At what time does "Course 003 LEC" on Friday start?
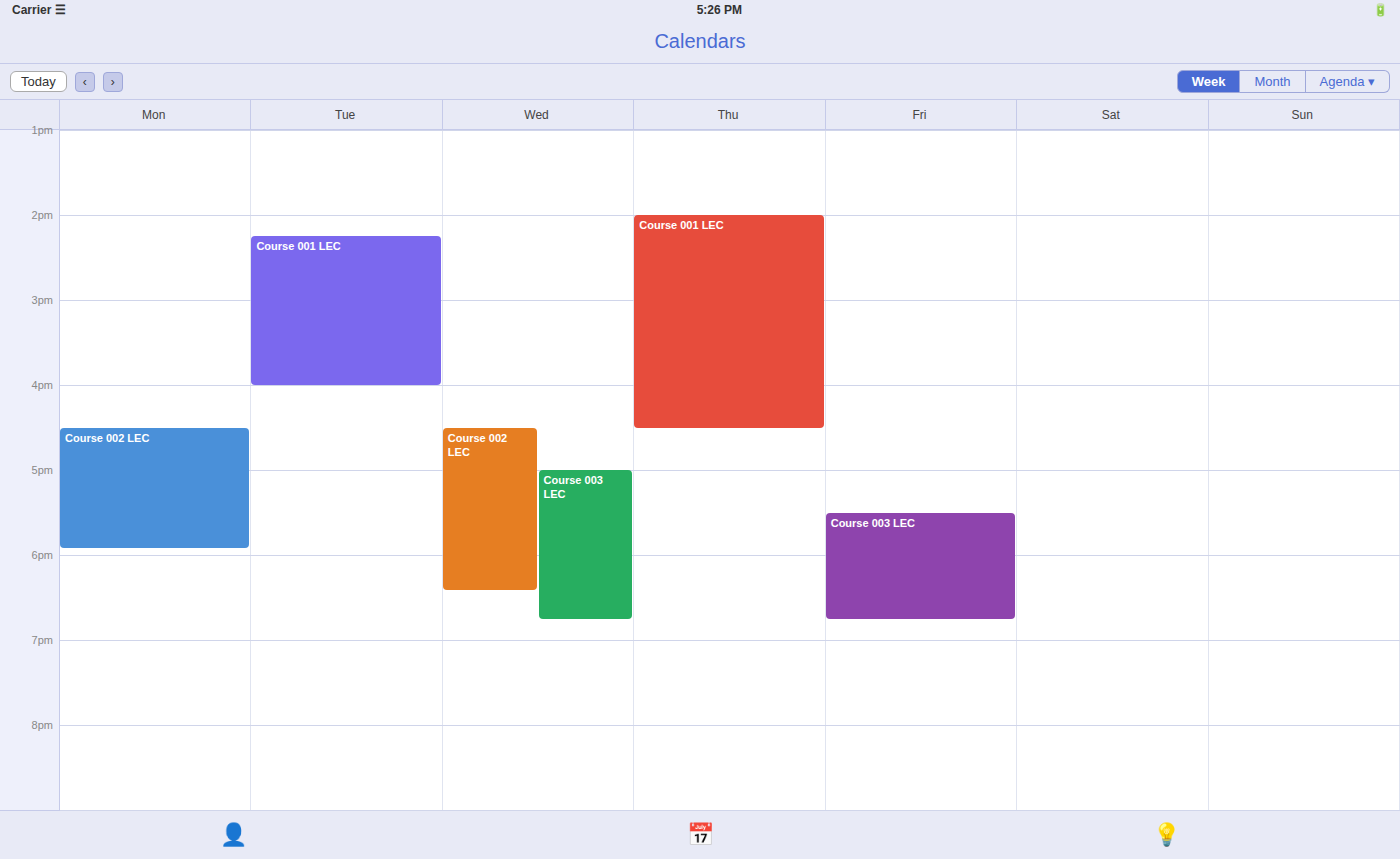
5:30 PM